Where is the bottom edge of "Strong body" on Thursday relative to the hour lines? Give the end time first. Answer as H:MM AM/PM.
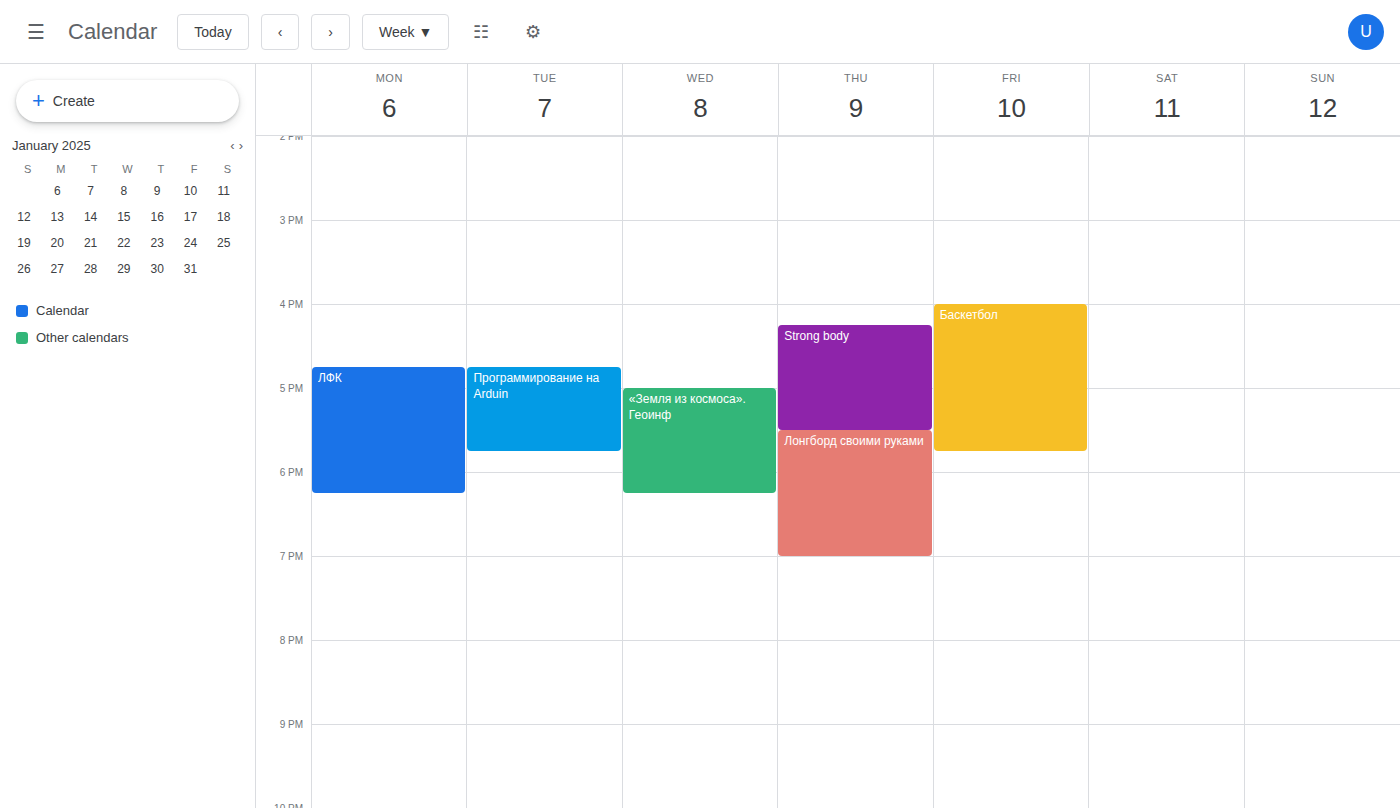
5:30 PM -- halfway between the 5 PM and 6 PM lines.